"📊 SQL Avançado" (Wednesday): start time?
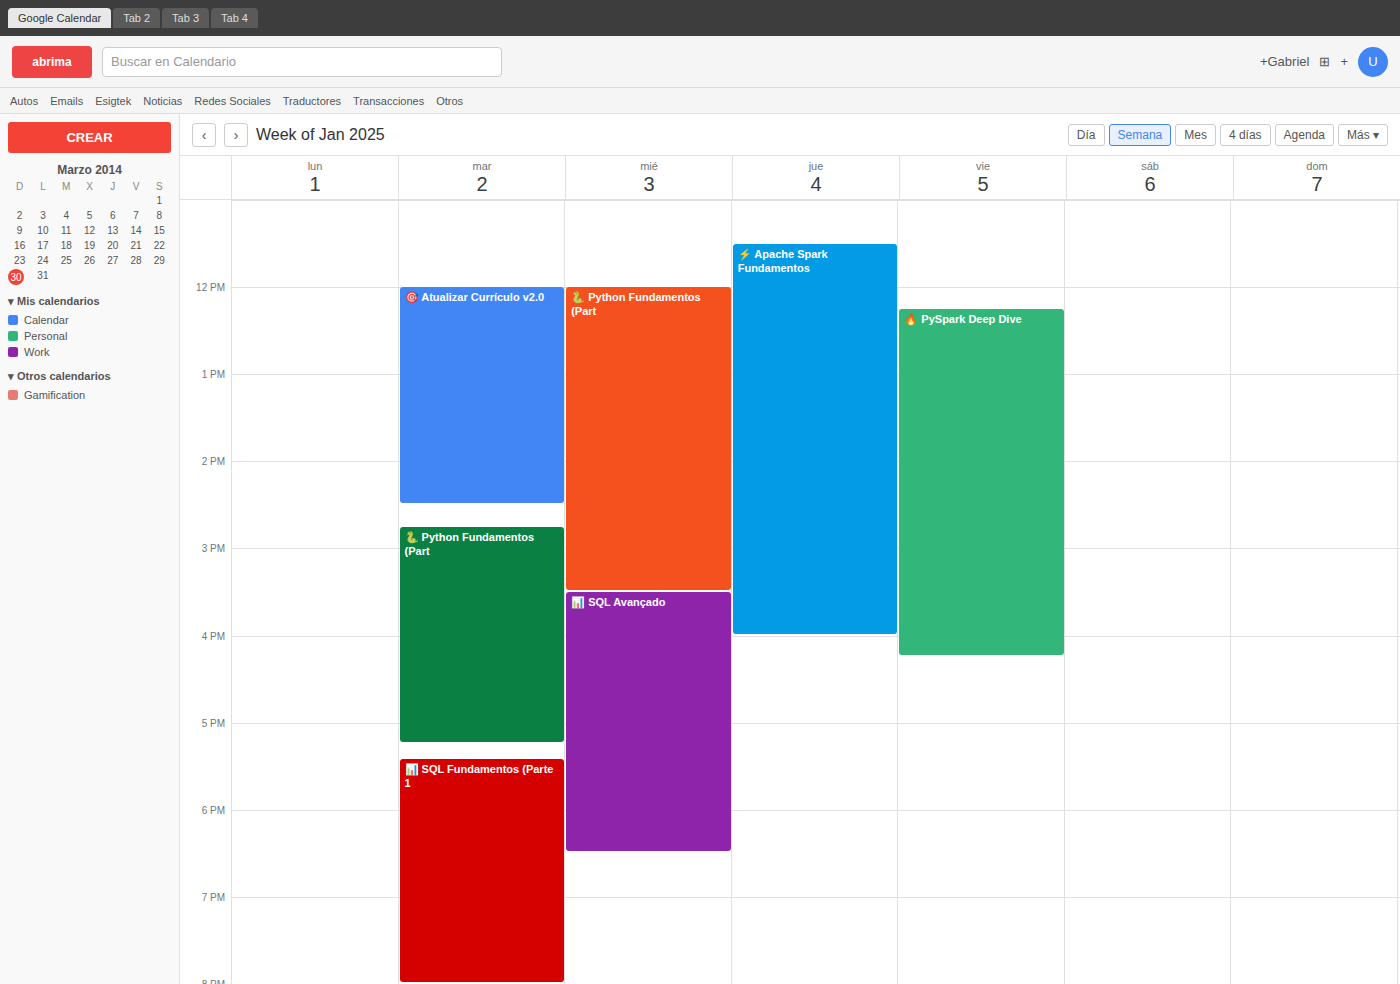
3:30 PM